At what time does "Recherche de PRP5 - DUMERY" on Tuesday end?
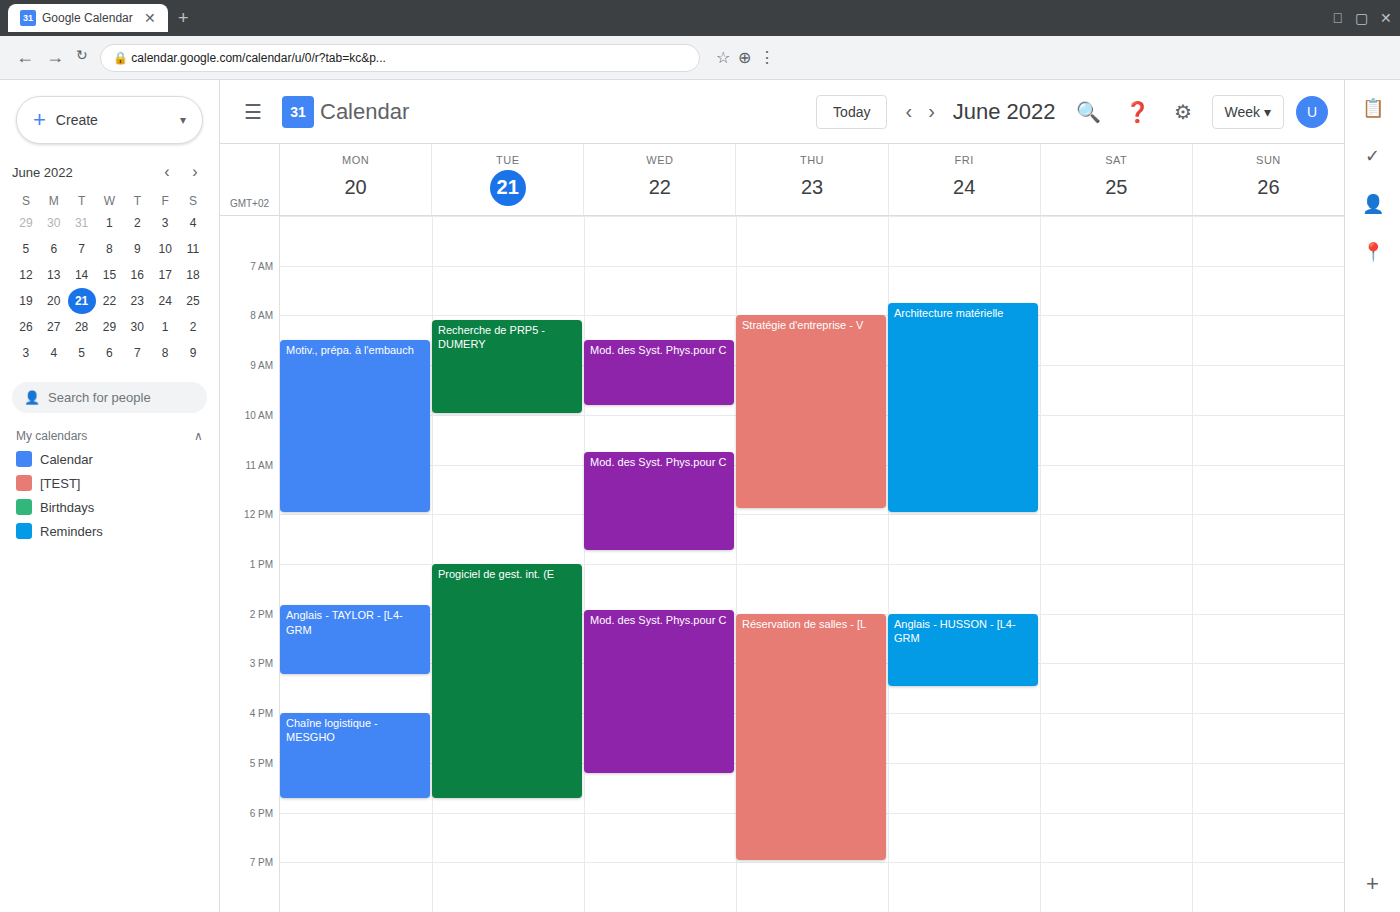
10:00 AM